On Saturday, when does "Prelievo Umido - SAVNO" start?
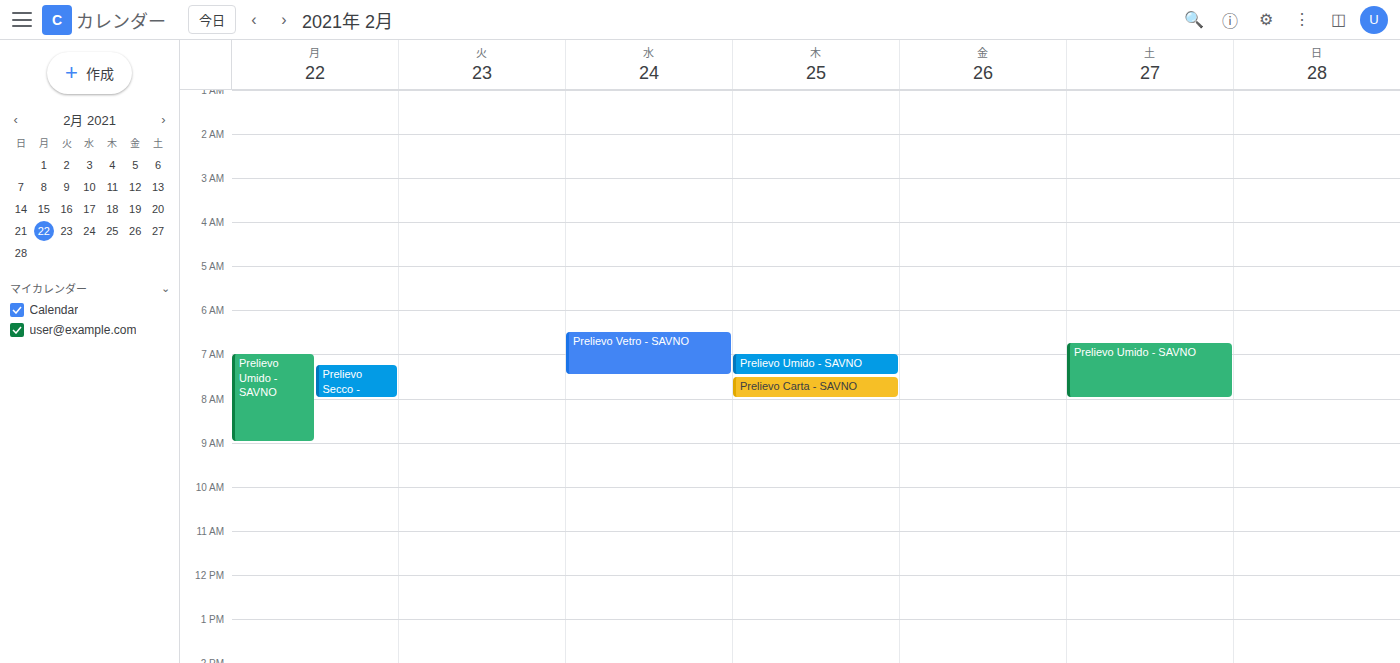
6:45 AM